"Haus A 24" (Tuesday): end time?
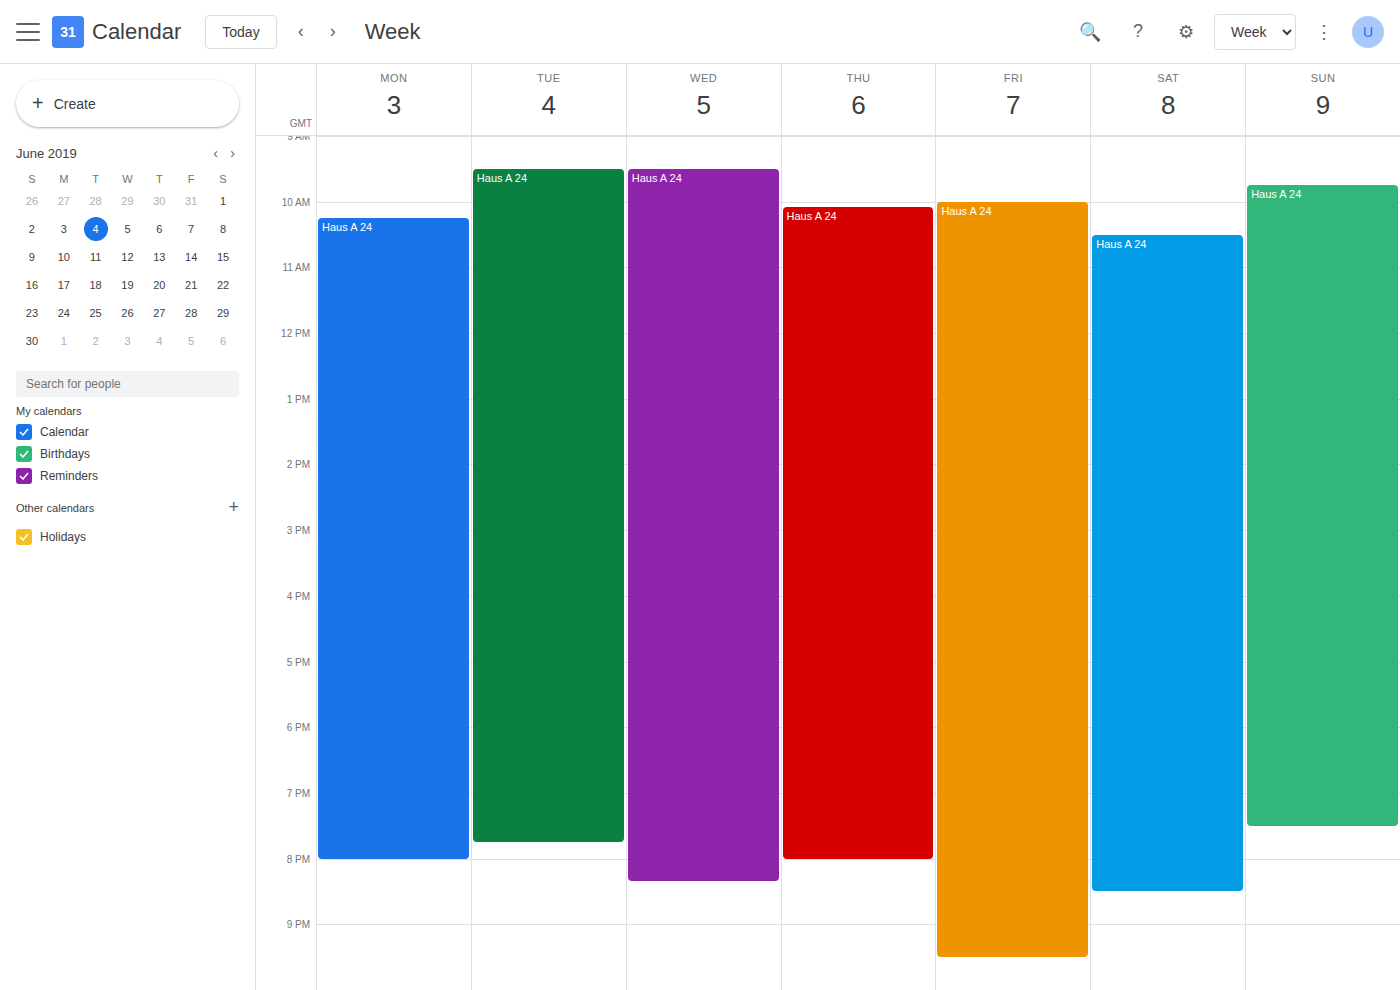
7:45 PM